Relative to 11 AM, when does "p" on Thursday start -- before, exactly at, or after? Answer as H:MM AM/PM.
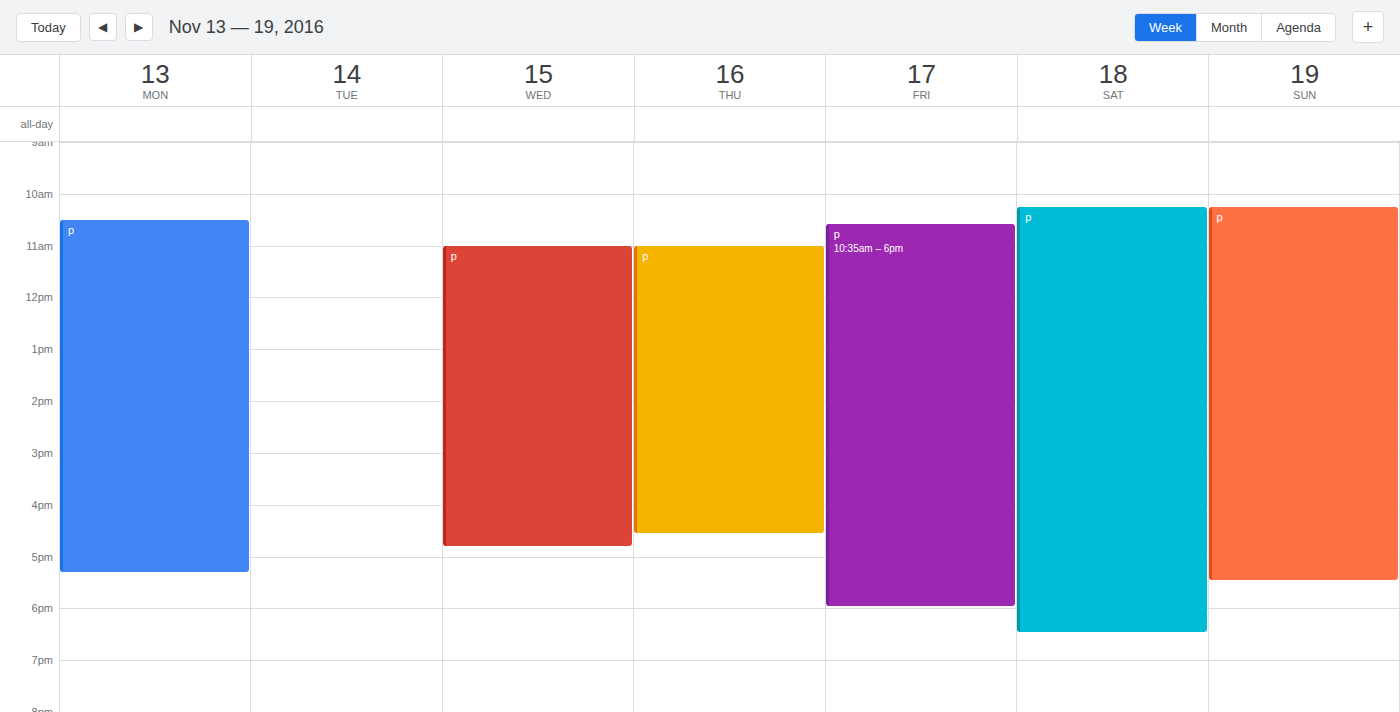
11:00 AM -- exactly at 11 AM, on the 11 AM line.